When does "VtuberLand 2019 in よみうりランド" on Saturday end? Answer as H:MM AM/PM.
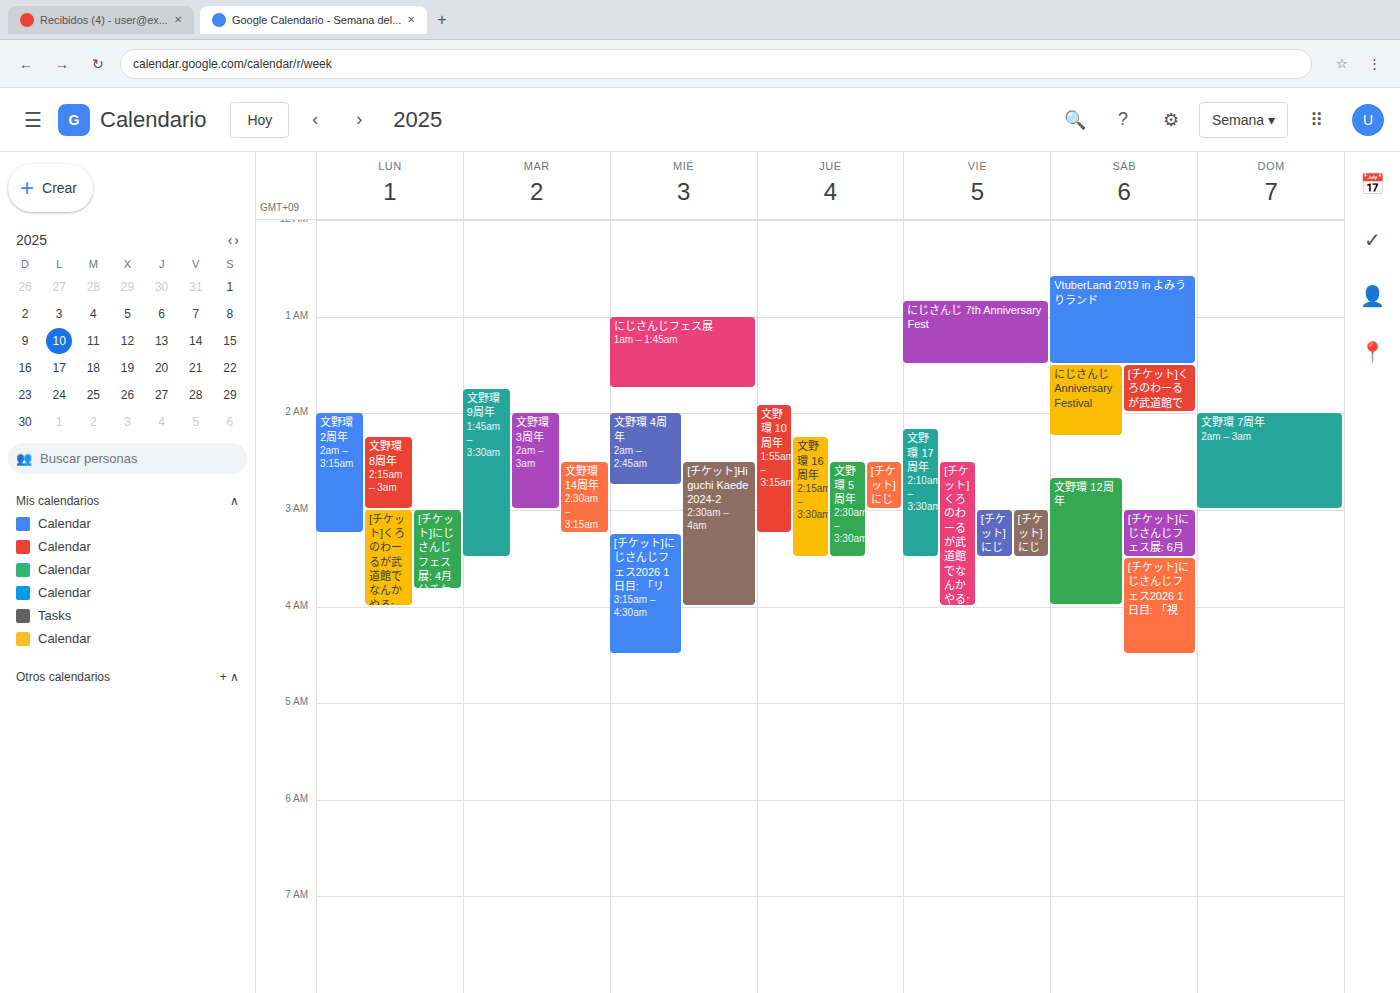
1:30 AM